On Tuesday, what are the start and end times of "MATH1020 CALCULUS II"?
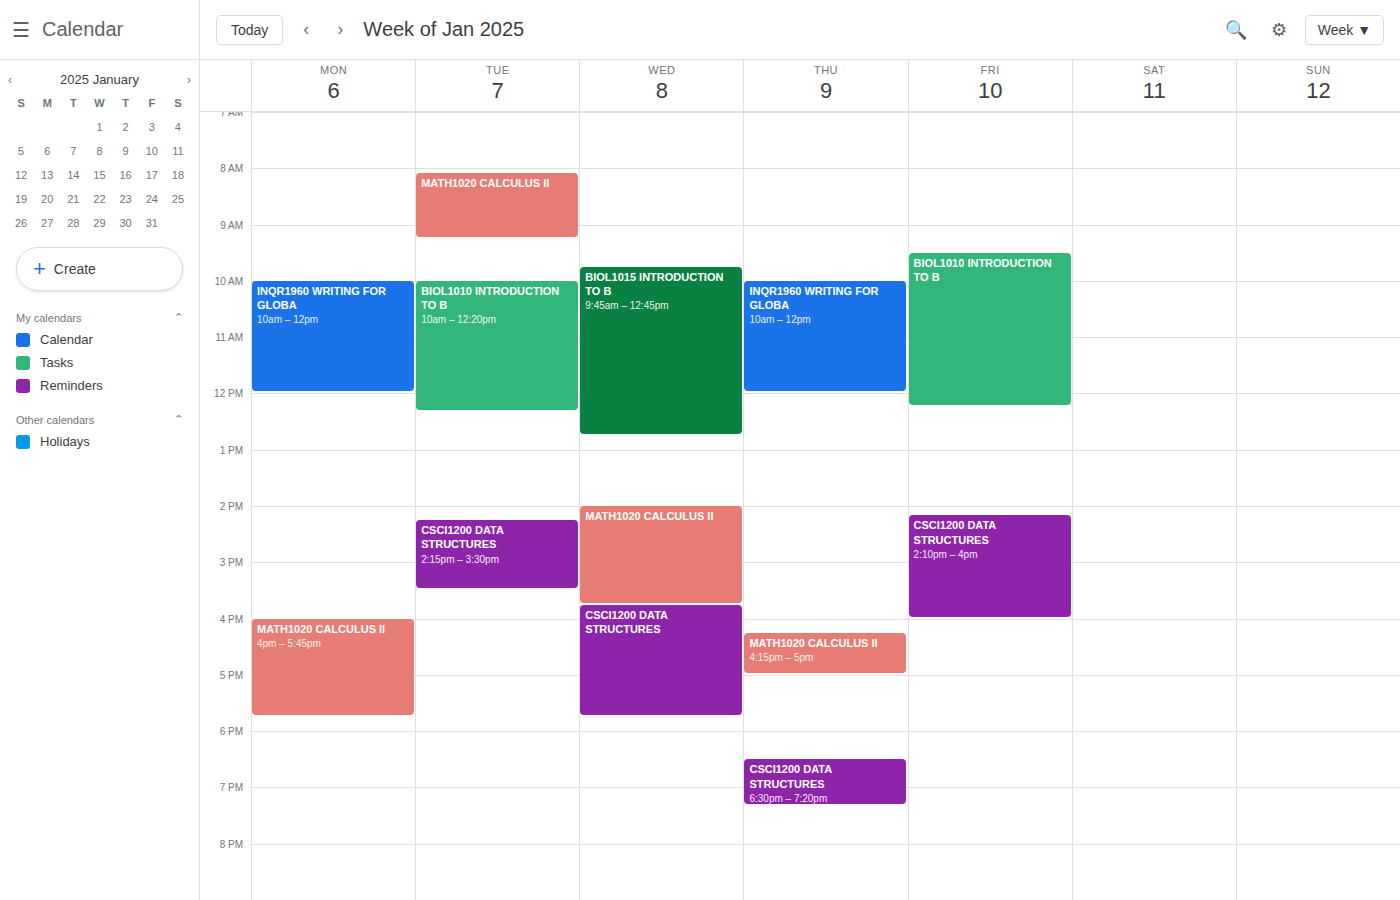
8:05 AM to 9:15 AM